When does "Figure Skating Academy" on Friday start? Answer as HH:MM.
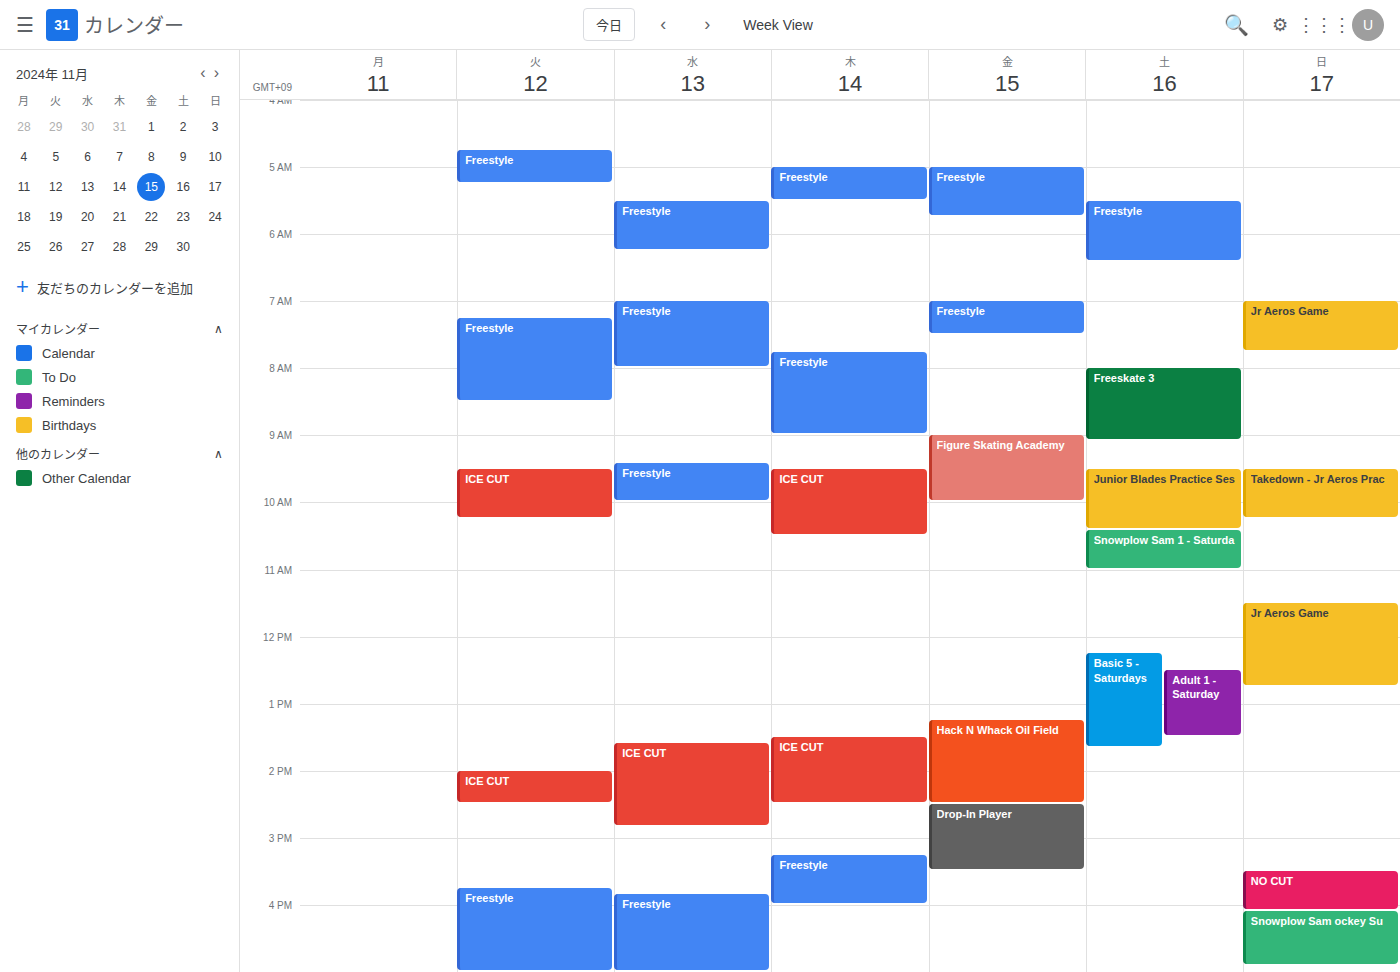
09:00